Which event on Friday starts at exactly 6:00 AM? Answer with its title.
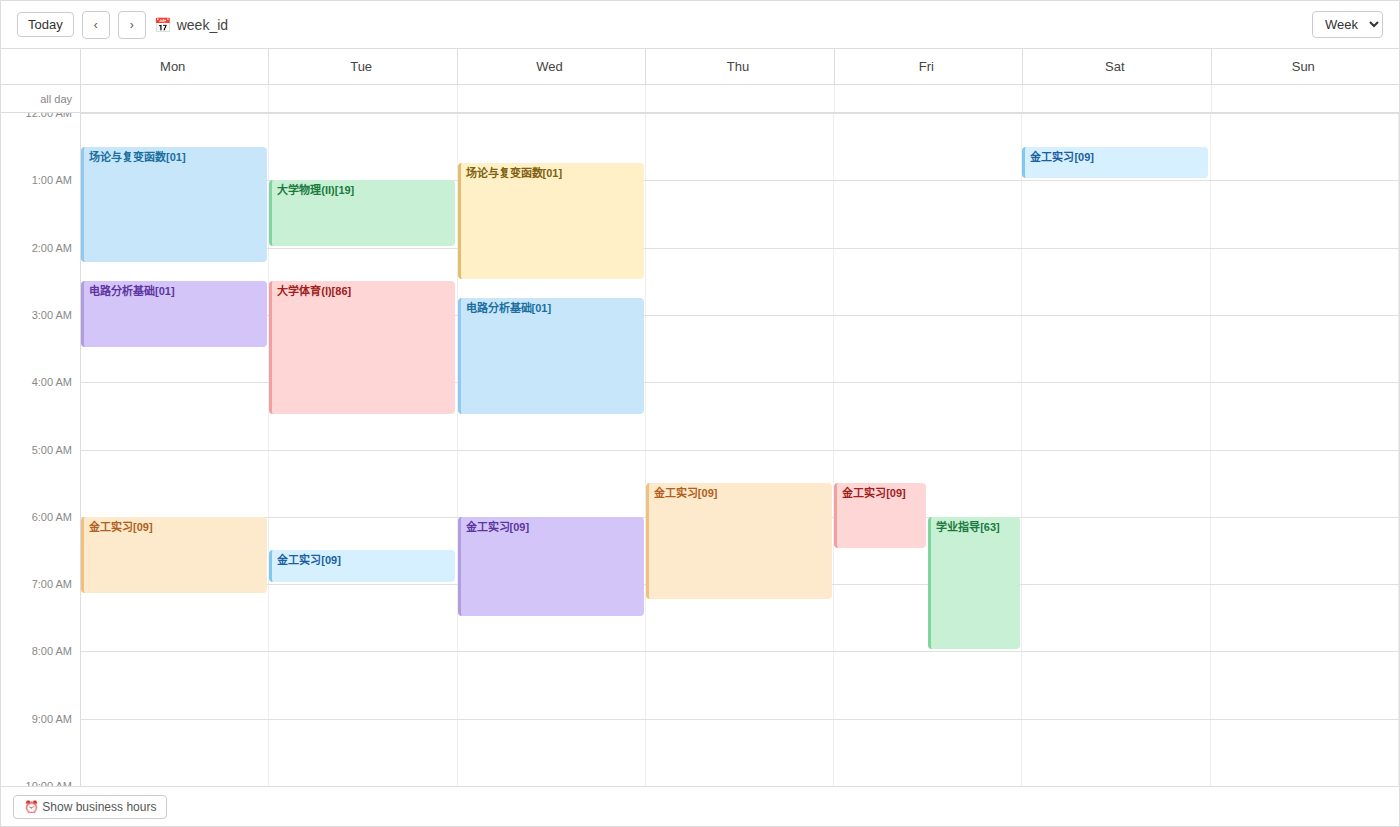
"学业指导[63]"